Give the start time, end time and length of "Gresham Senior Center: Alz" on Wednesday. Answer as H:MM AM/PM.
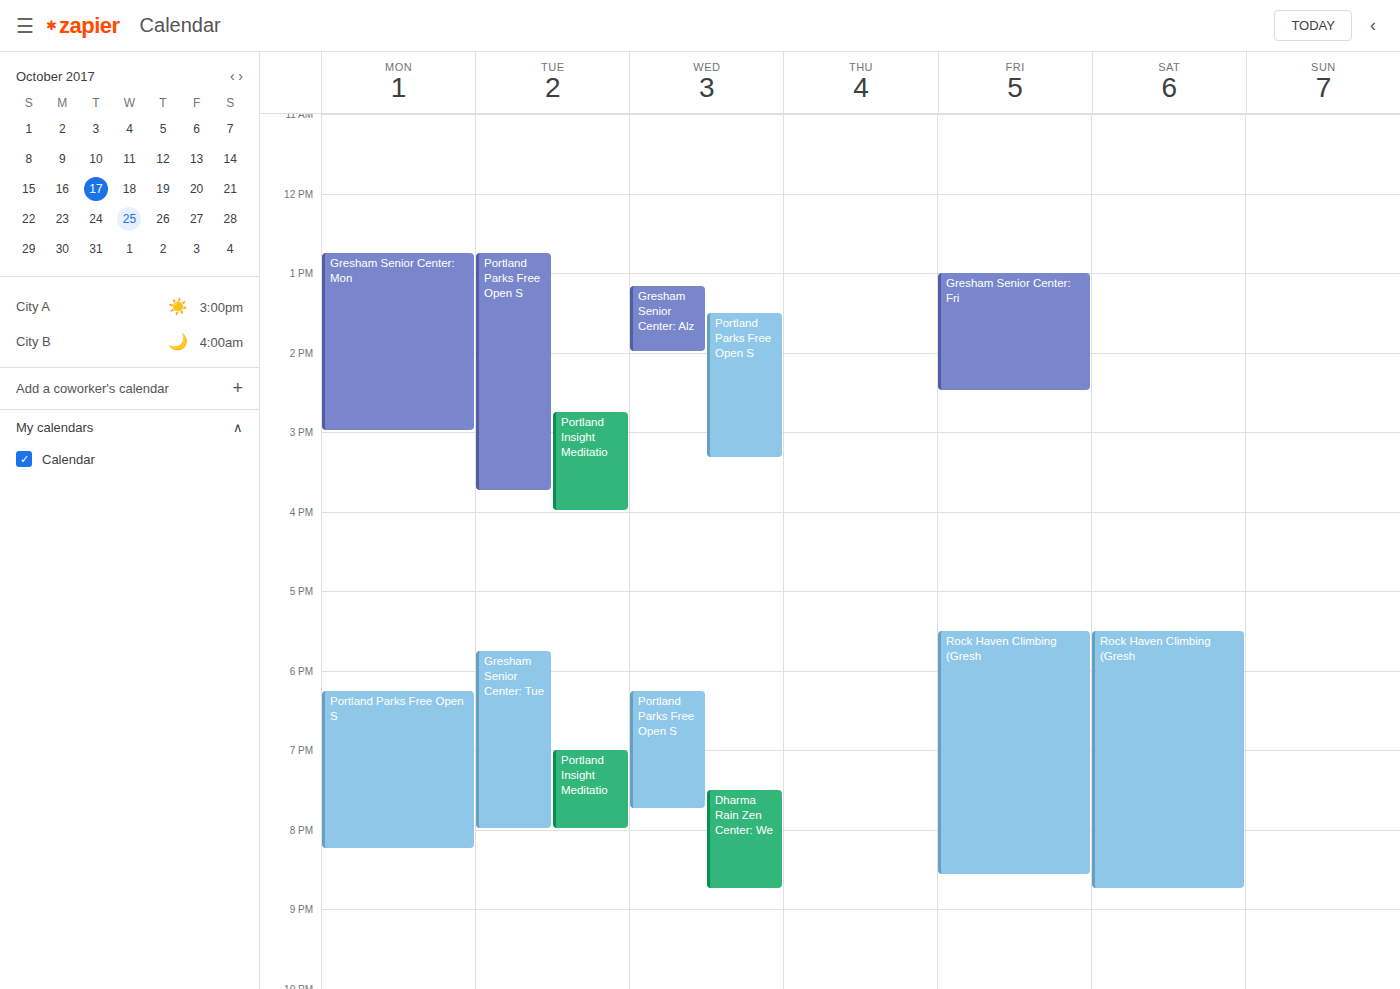
1:10 PM to 2:00 PM, 50 minutes